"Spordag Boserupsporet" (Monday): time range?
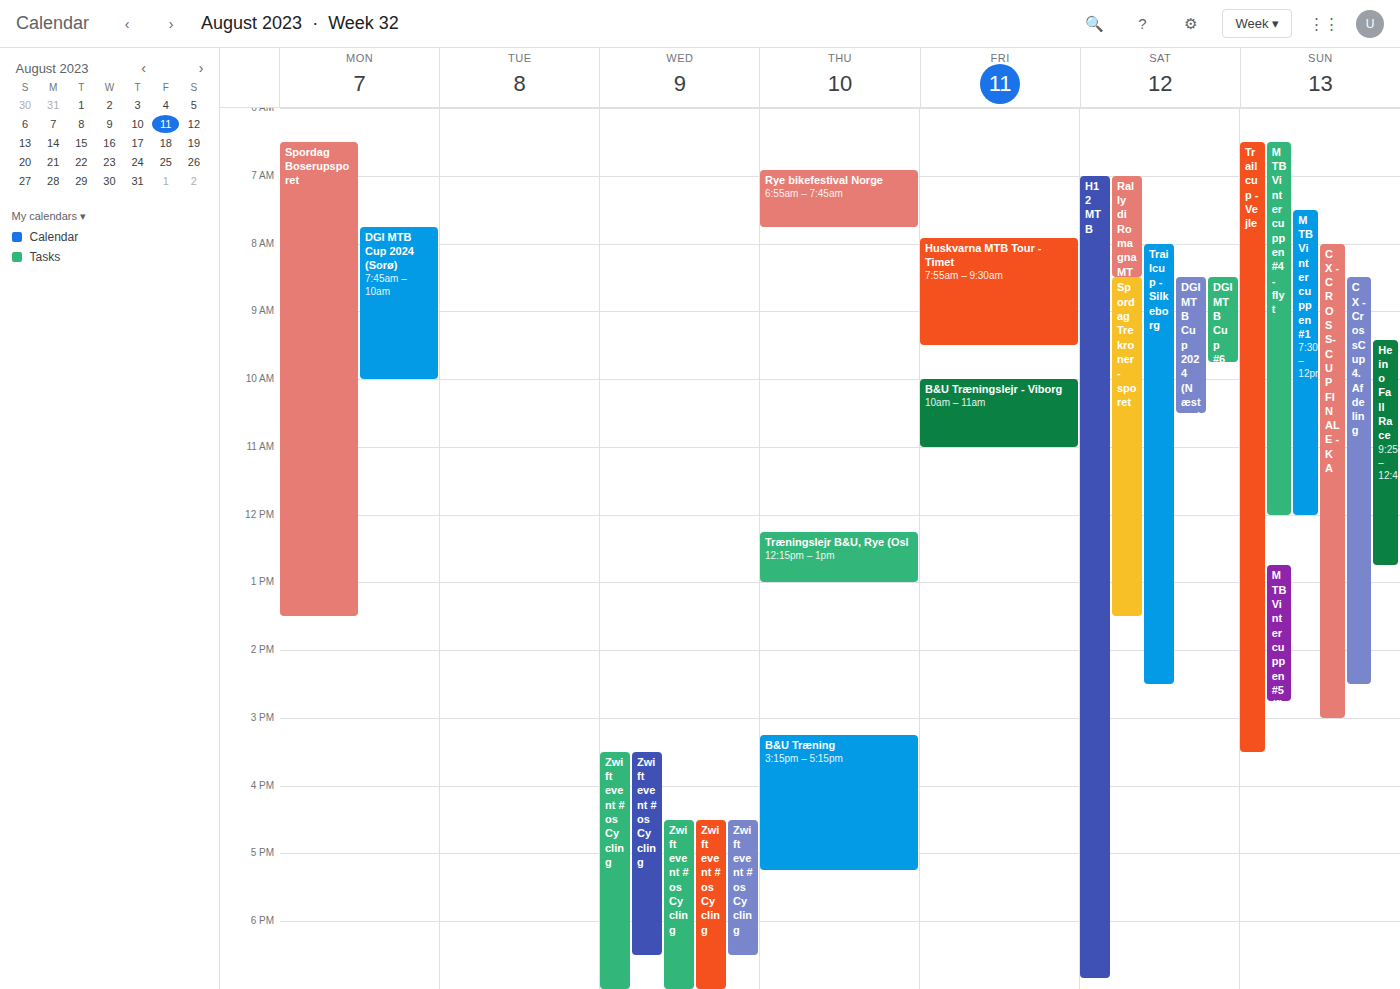
6:30 AM to 1:30 PM